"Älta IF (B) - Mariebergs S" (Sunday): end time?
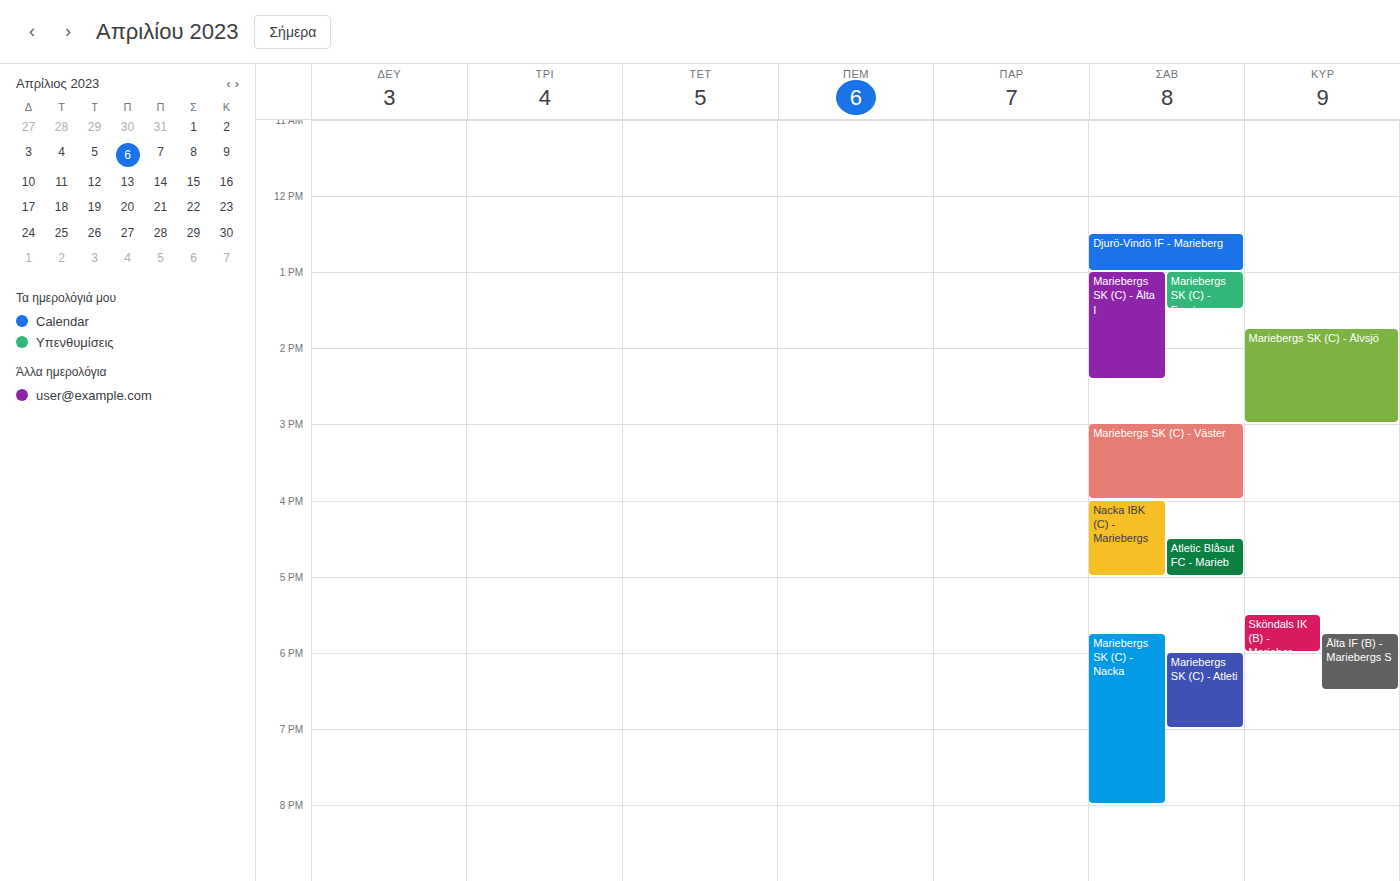
6:30 PM